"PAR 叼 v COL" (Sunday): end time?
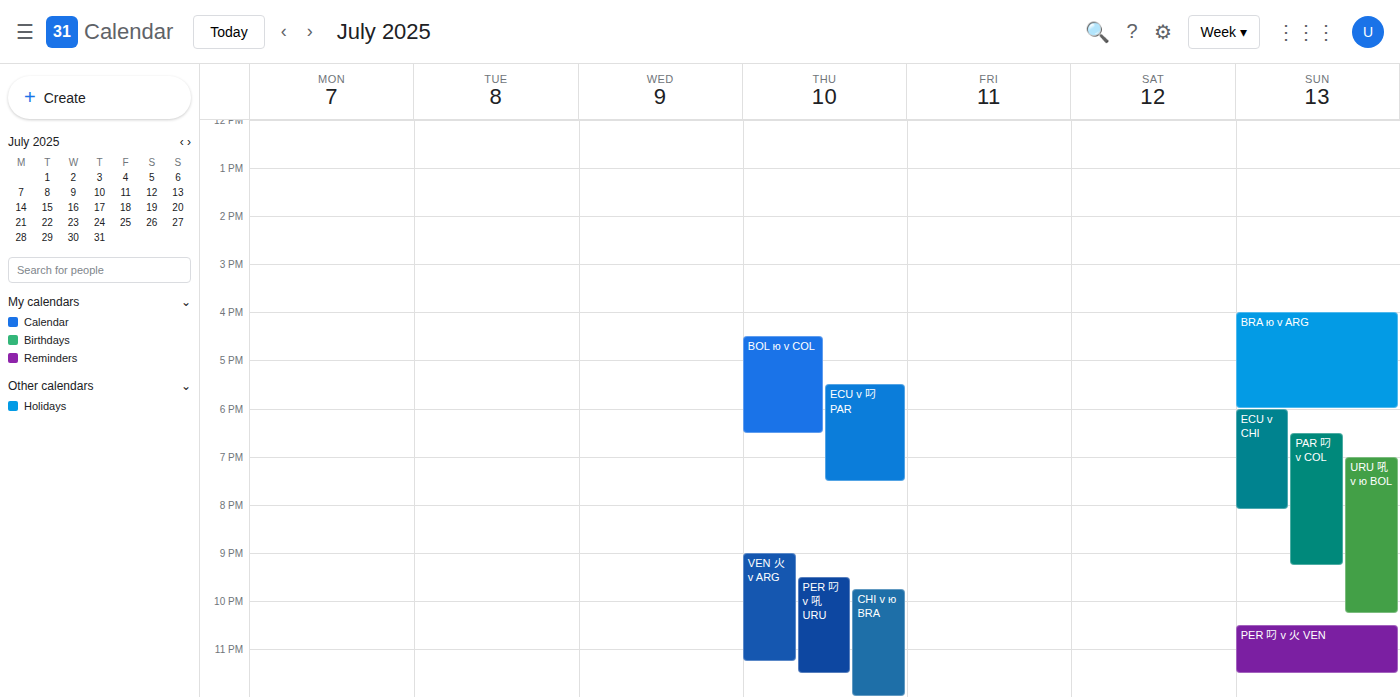
9:15 PM